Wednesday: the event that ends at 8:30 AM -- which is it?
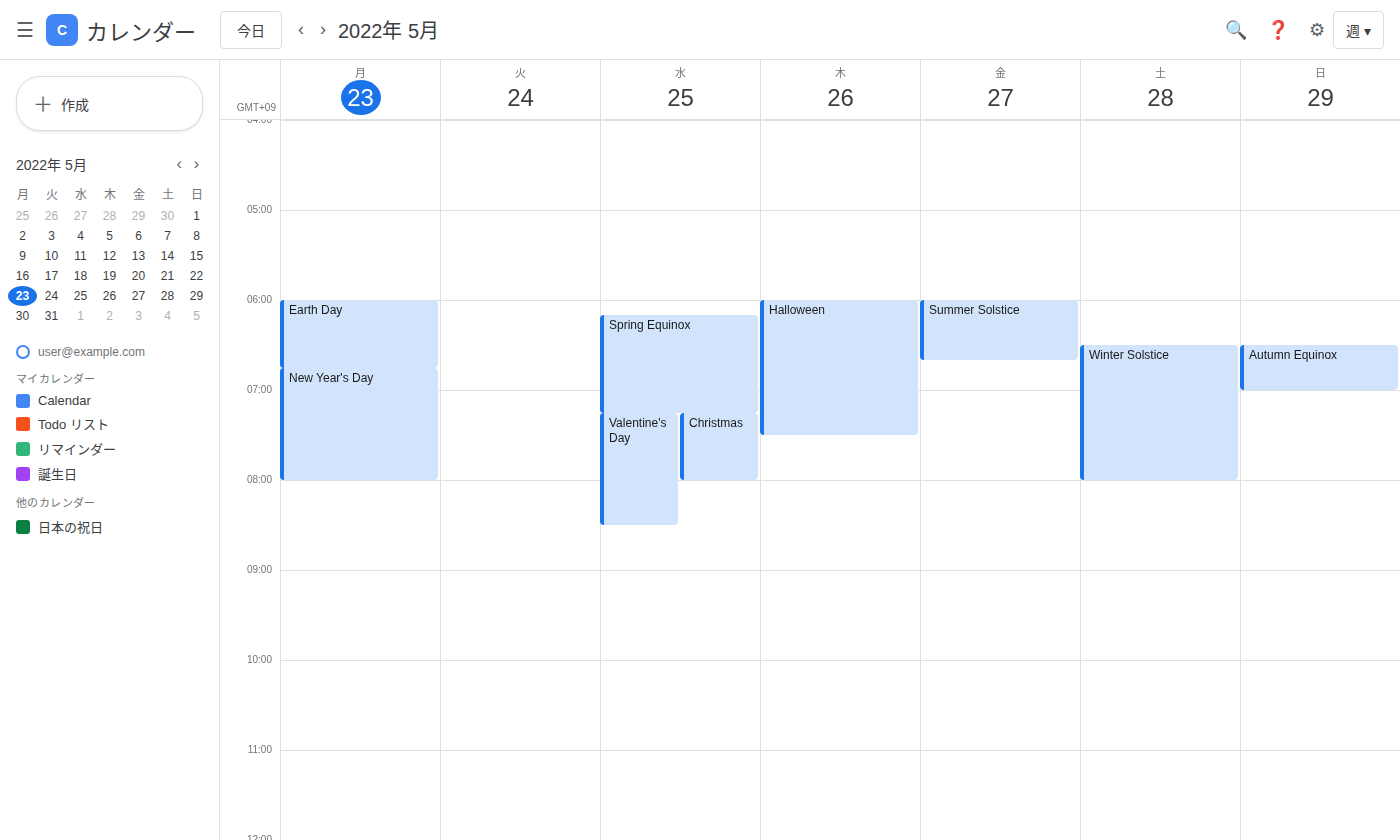
"Valentine's Day"